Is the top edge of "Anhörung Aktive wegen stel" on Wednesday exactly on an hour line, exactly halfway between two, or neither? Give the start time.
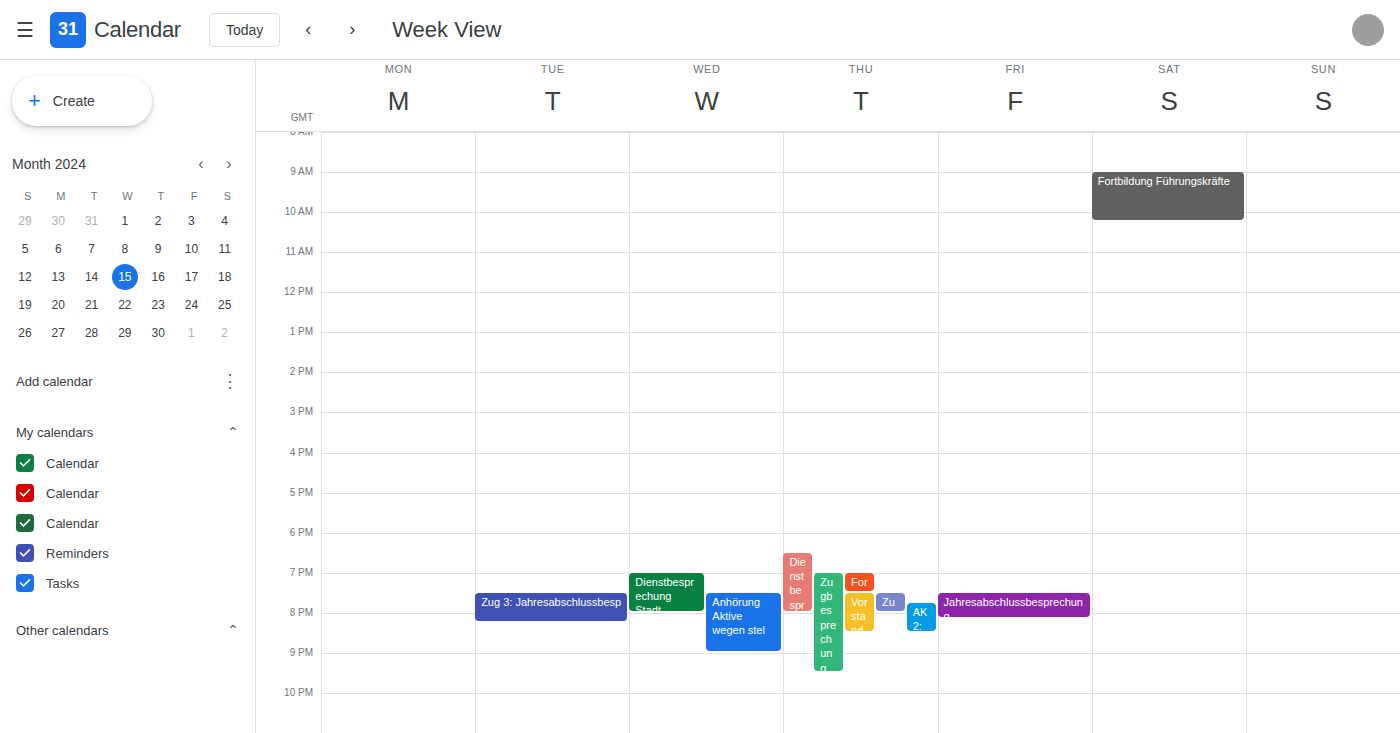
7:30 PM -- halfway between the 7 PM and 8 PM lines.